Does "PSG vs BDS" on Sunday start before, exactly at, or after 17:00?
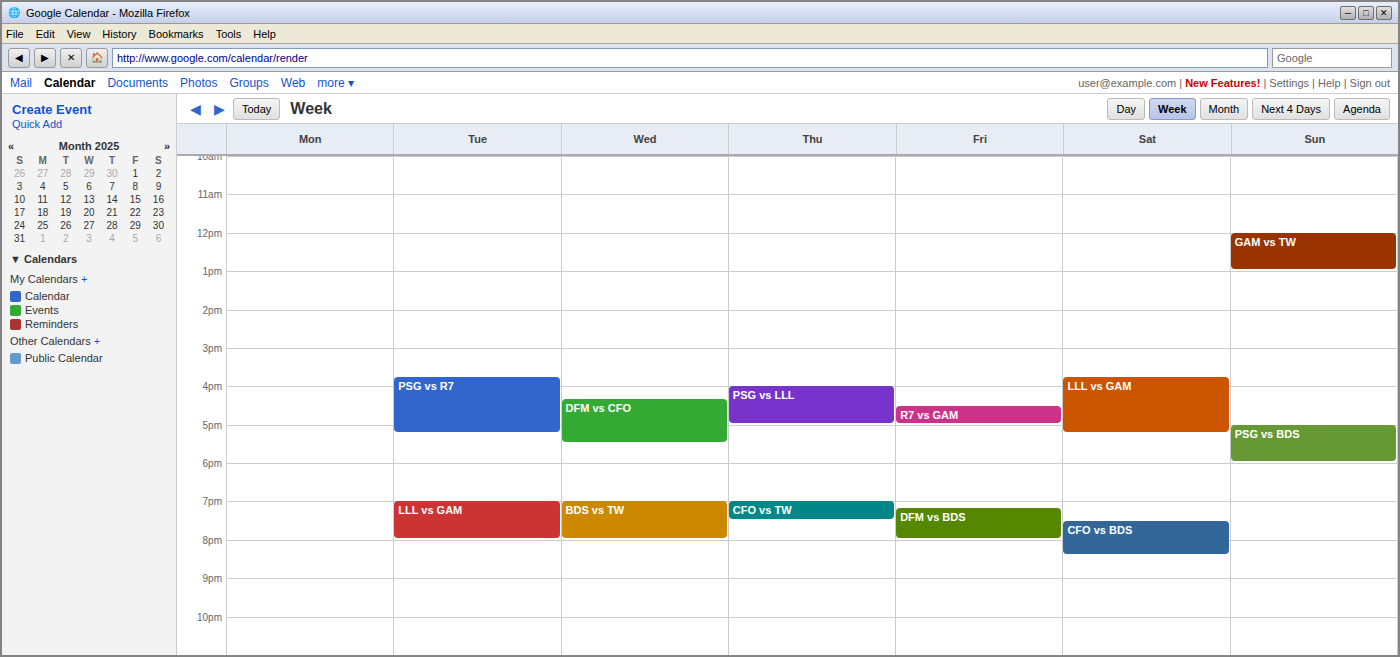
17:00 -- exactly at 17:00, on the 17:00 line.